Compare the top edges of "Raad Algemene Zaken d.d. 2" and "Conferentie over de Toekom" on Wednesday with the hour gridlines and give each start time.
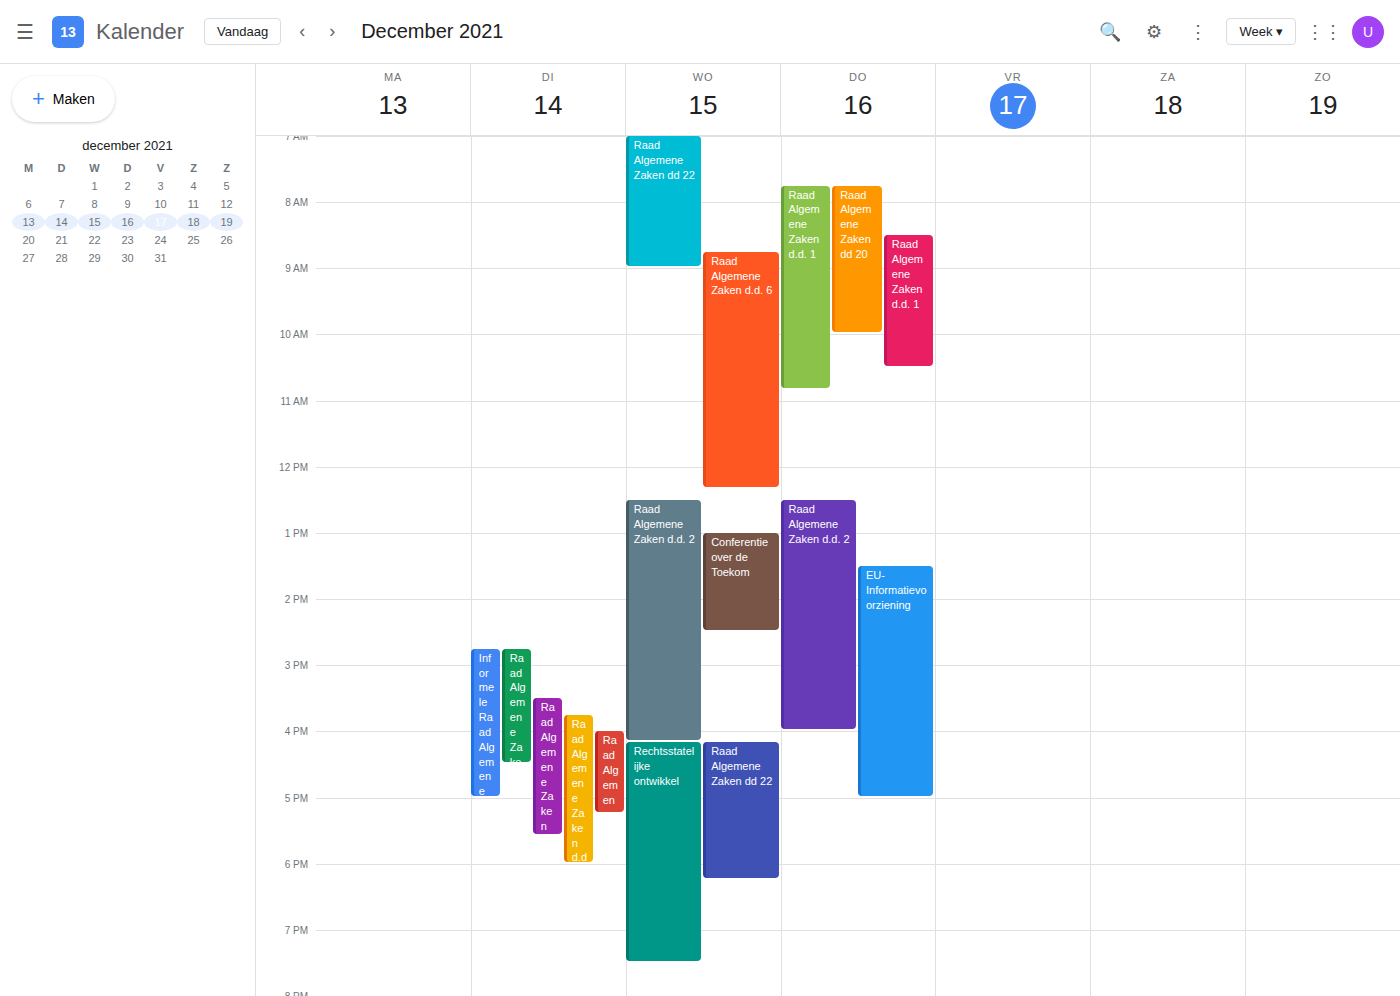
"Raad Algemene Zaken d.d. 2": 12:30, halfway between the 12:00 and 13:00 lines. "Conferentie over de Toekom": 13:00, exactly on the 13:00 line.